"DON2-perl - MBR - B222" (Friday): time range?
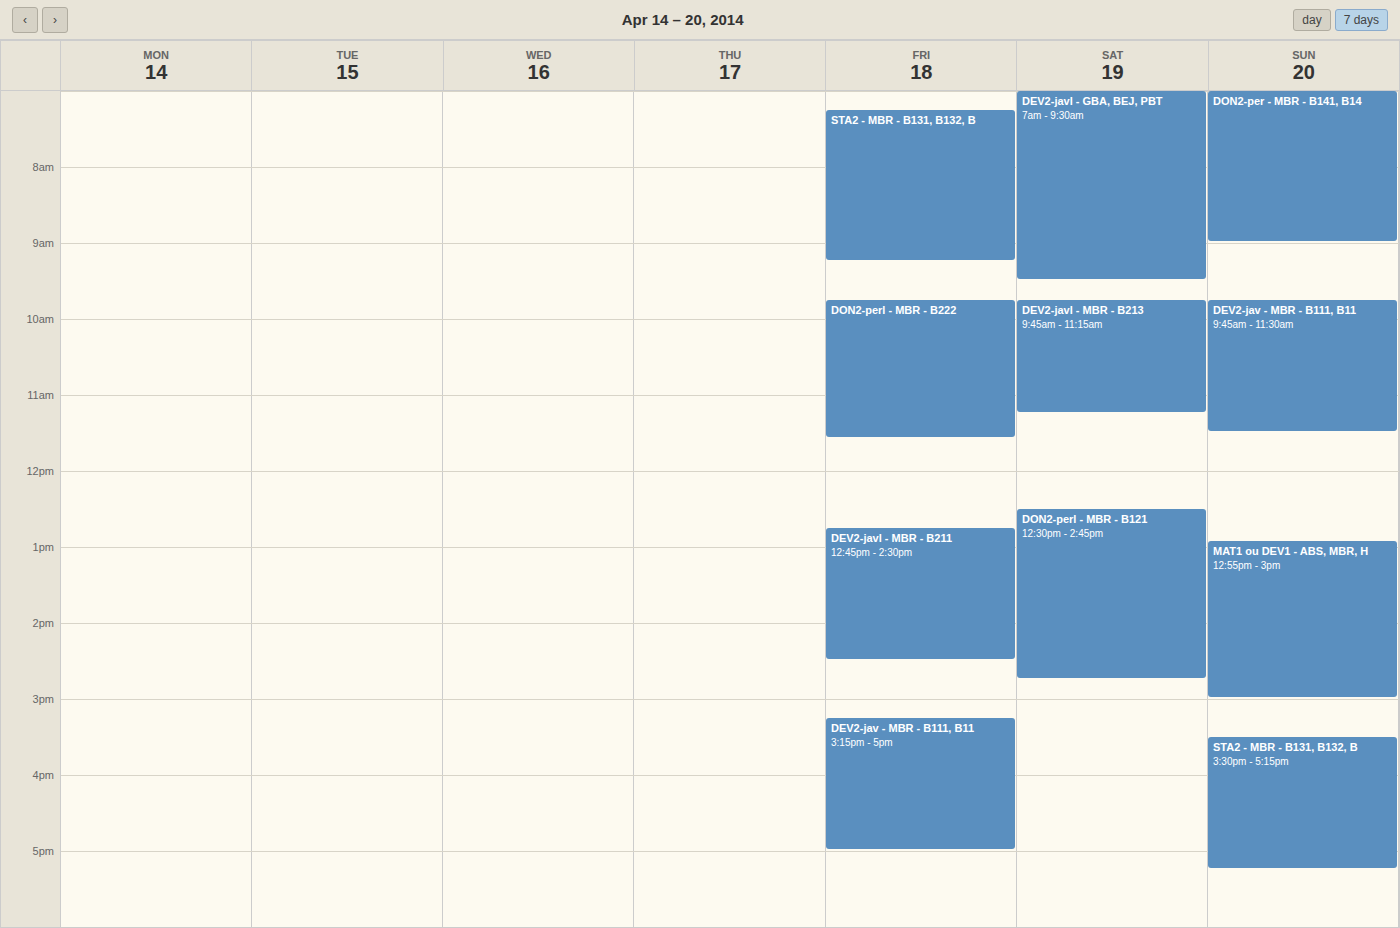
9:45 AM to 11:35 AM